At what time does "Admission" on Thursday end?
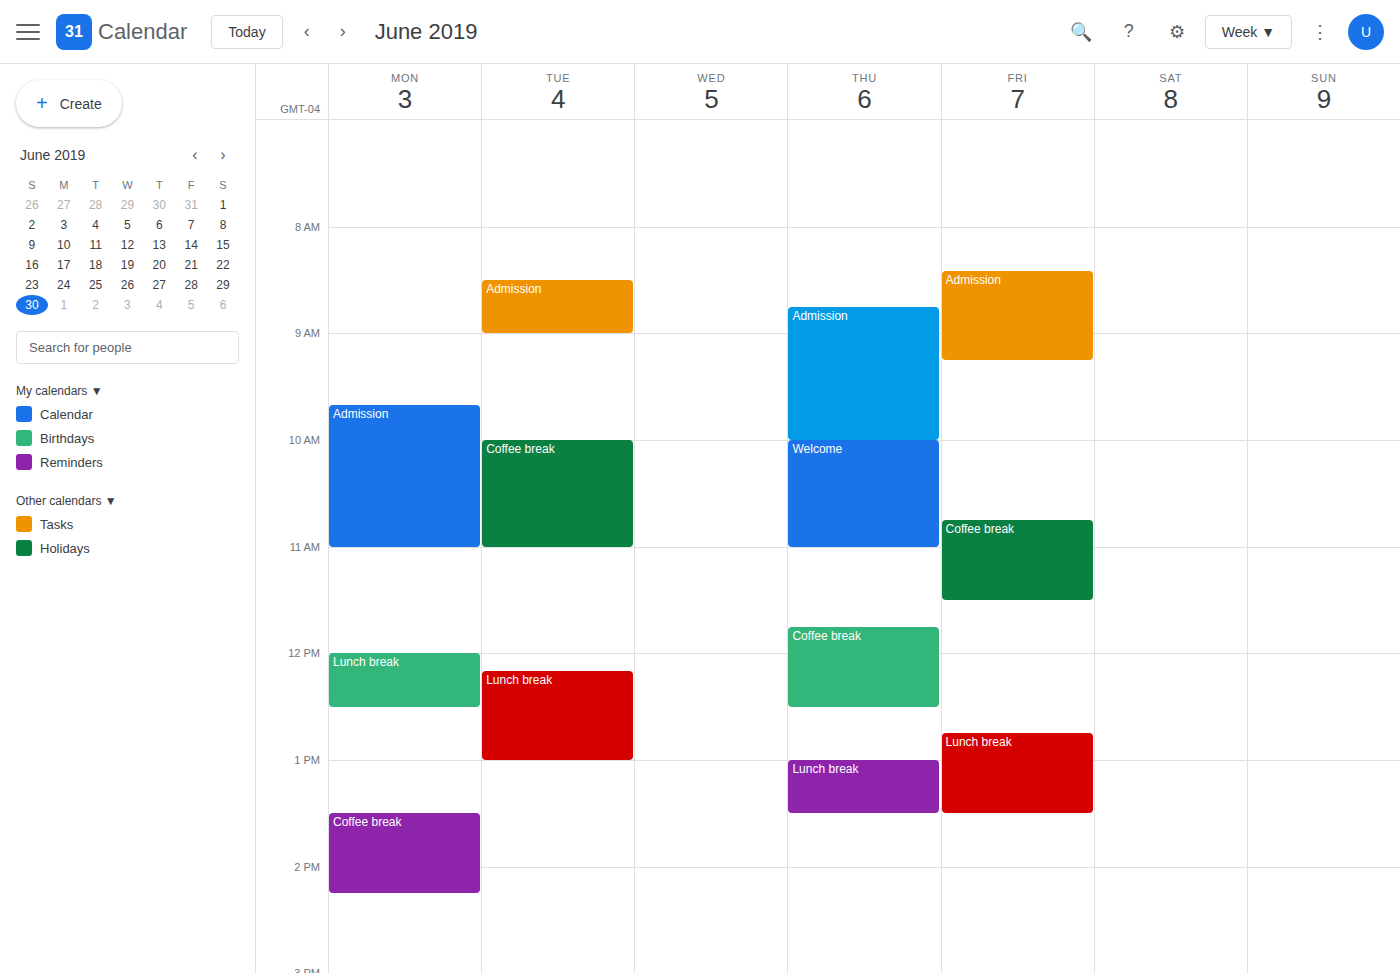
10:00 AM